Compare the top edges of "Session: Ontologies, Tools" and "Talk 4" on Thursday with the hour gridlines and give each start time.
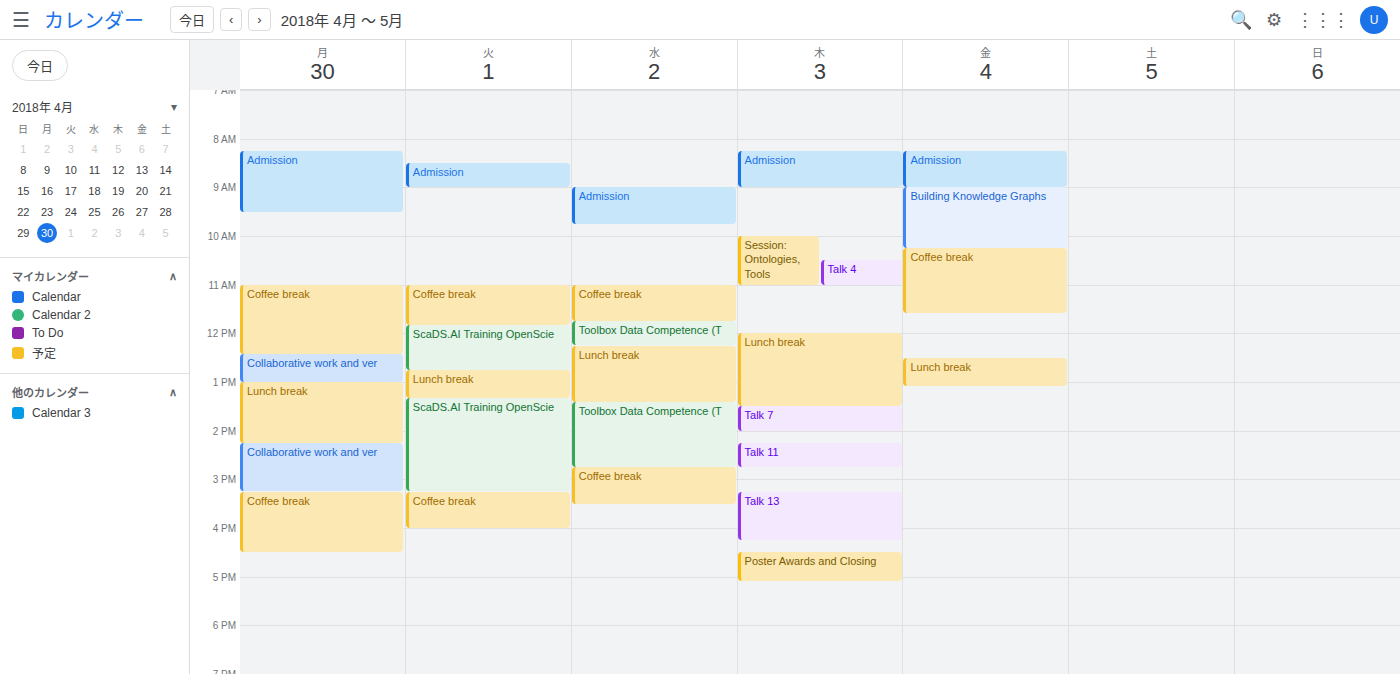
"Session: Ontologies, Tools": 10:00, exactly on the 10:00 line. "Talk 4": 10:30, halfway between the 10:00 and 11:00 lines.